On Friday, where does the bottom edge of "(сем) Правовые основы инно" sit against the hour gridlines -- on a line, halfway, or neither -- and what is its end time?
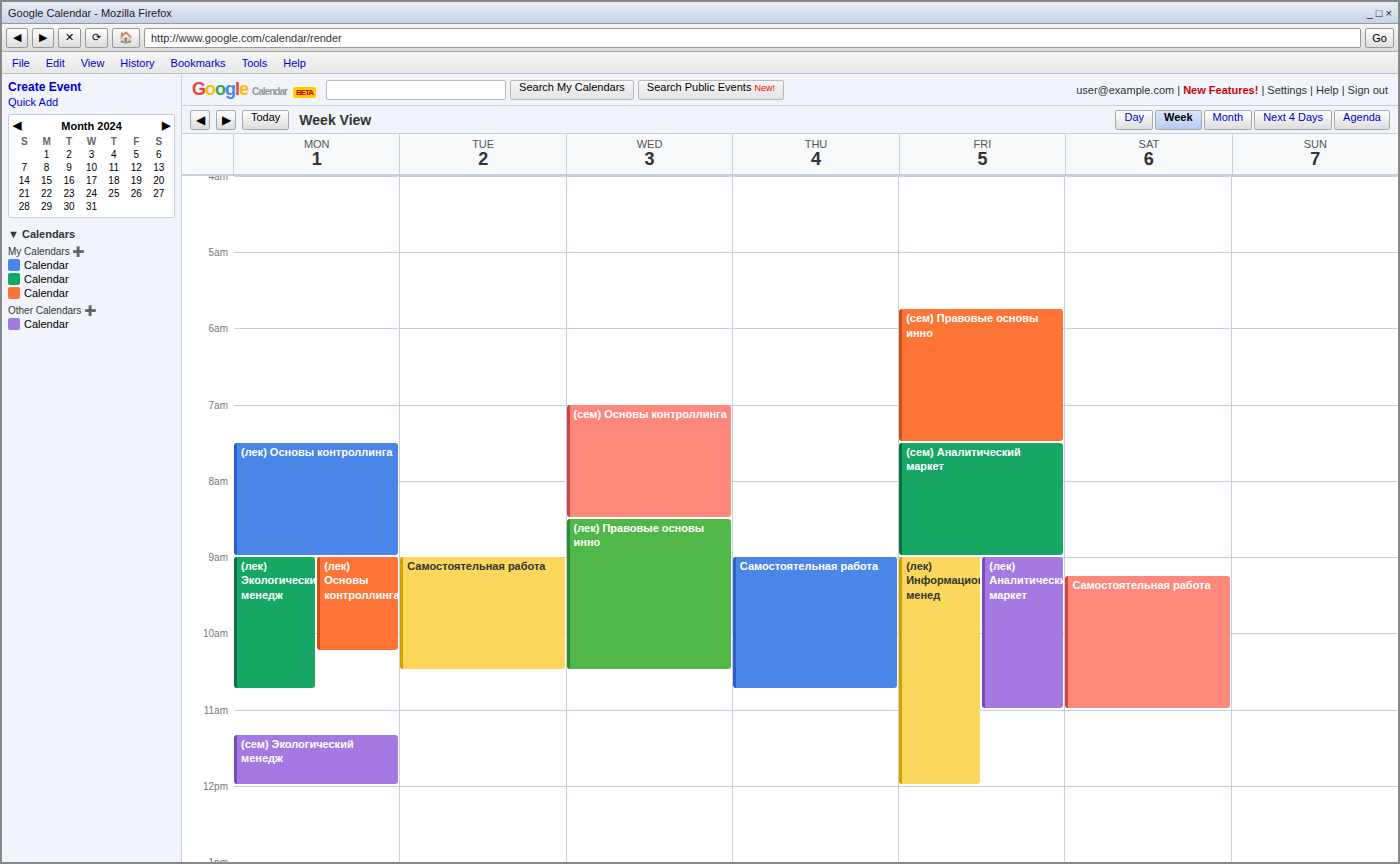
7:30 AM -- halfway between the 7 AM and 8 AM lines.